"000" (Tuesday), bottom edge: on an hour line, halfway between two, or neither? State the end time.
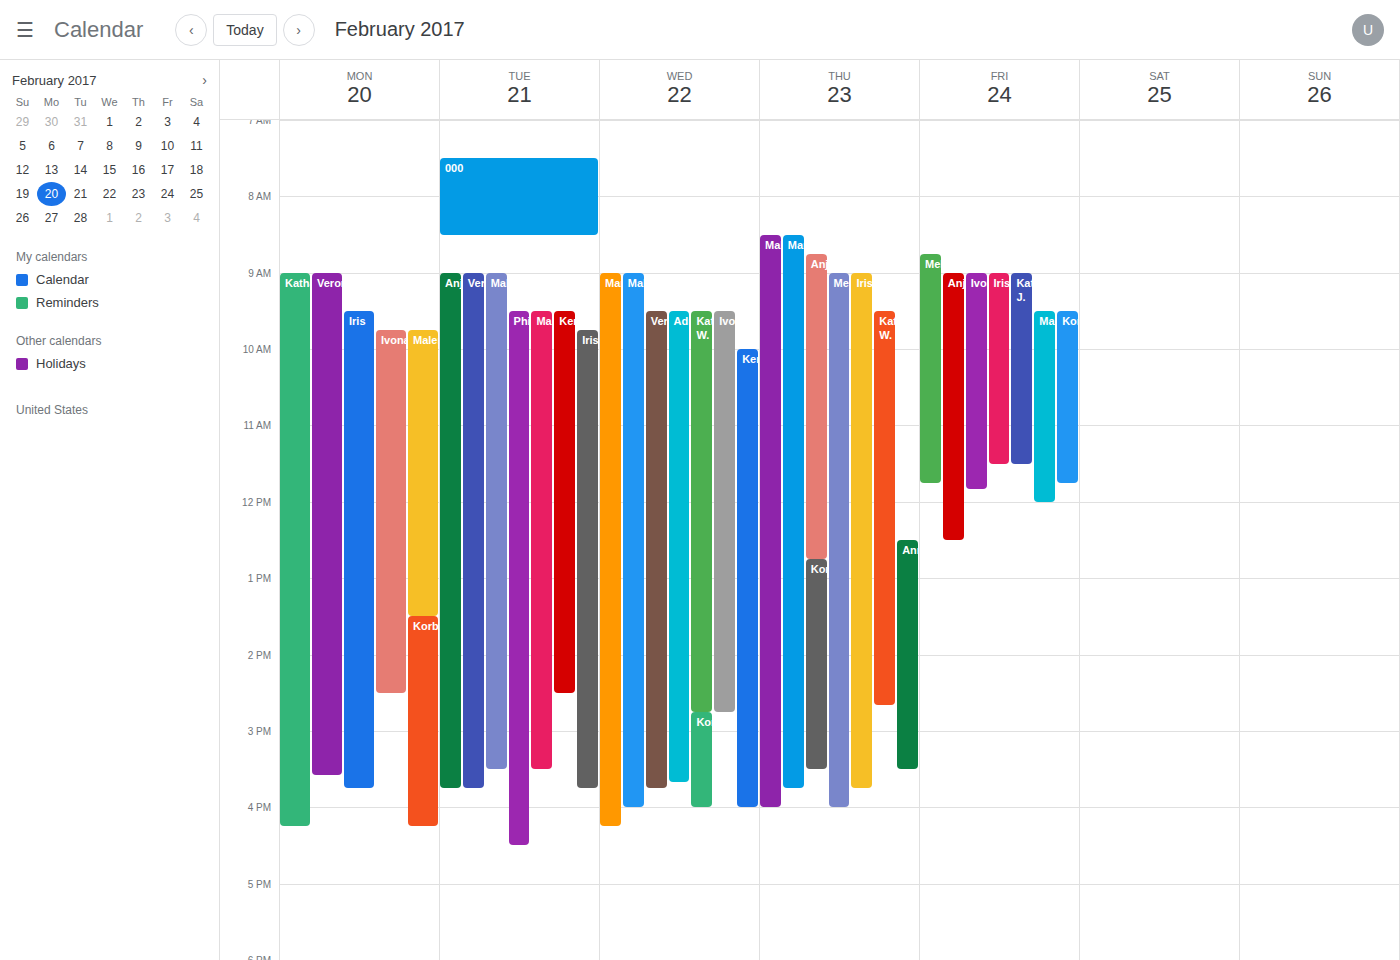
8:30 AM -- halfway between the 8 AM and 9 AM lines.